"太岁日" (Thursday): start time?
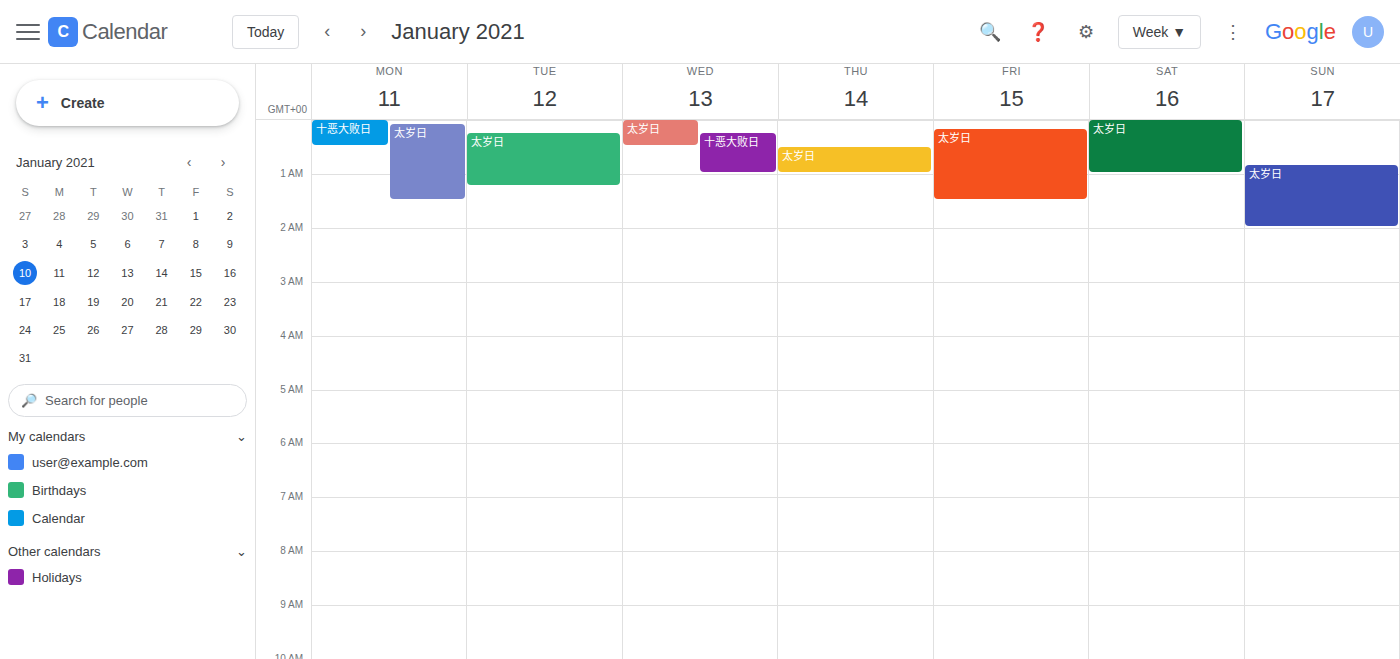
12:30 AM